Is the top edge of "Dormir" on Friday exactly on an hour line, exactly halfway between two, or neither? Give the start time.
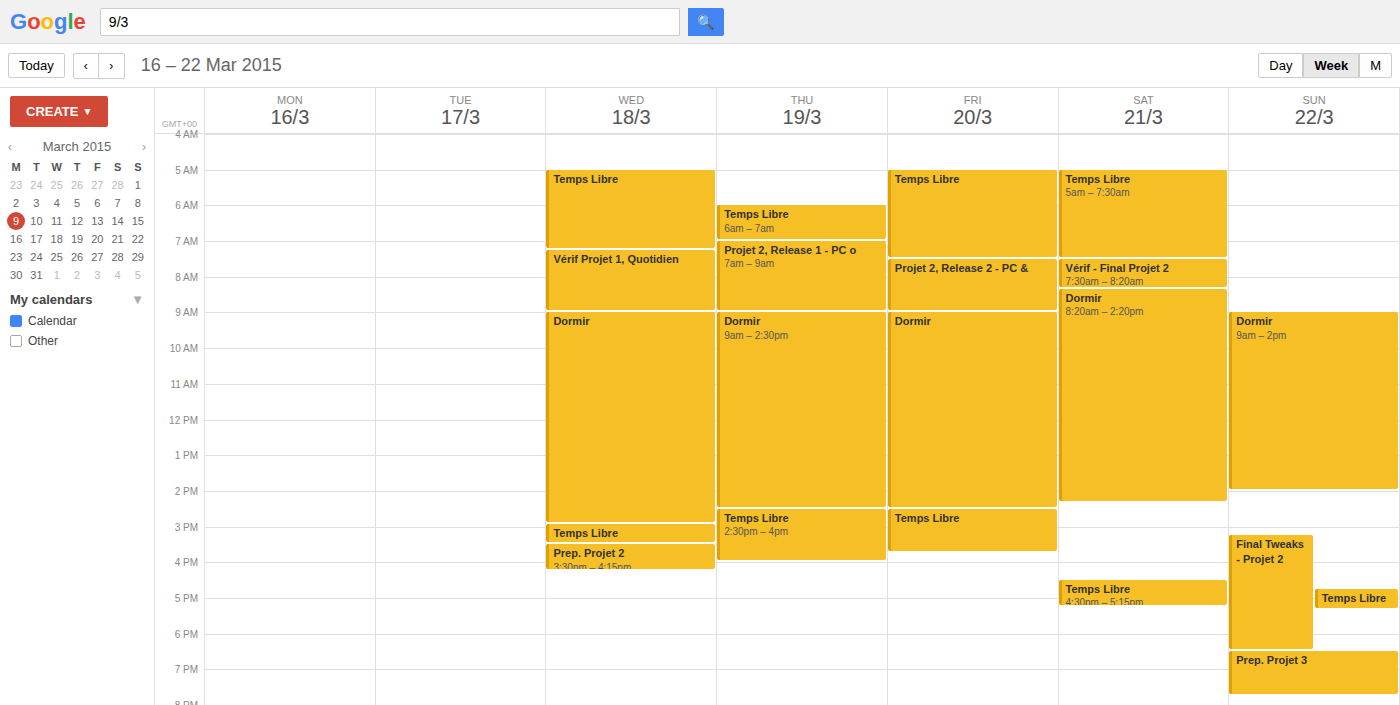
9:00 AM -- exactly on the 9 AM line.